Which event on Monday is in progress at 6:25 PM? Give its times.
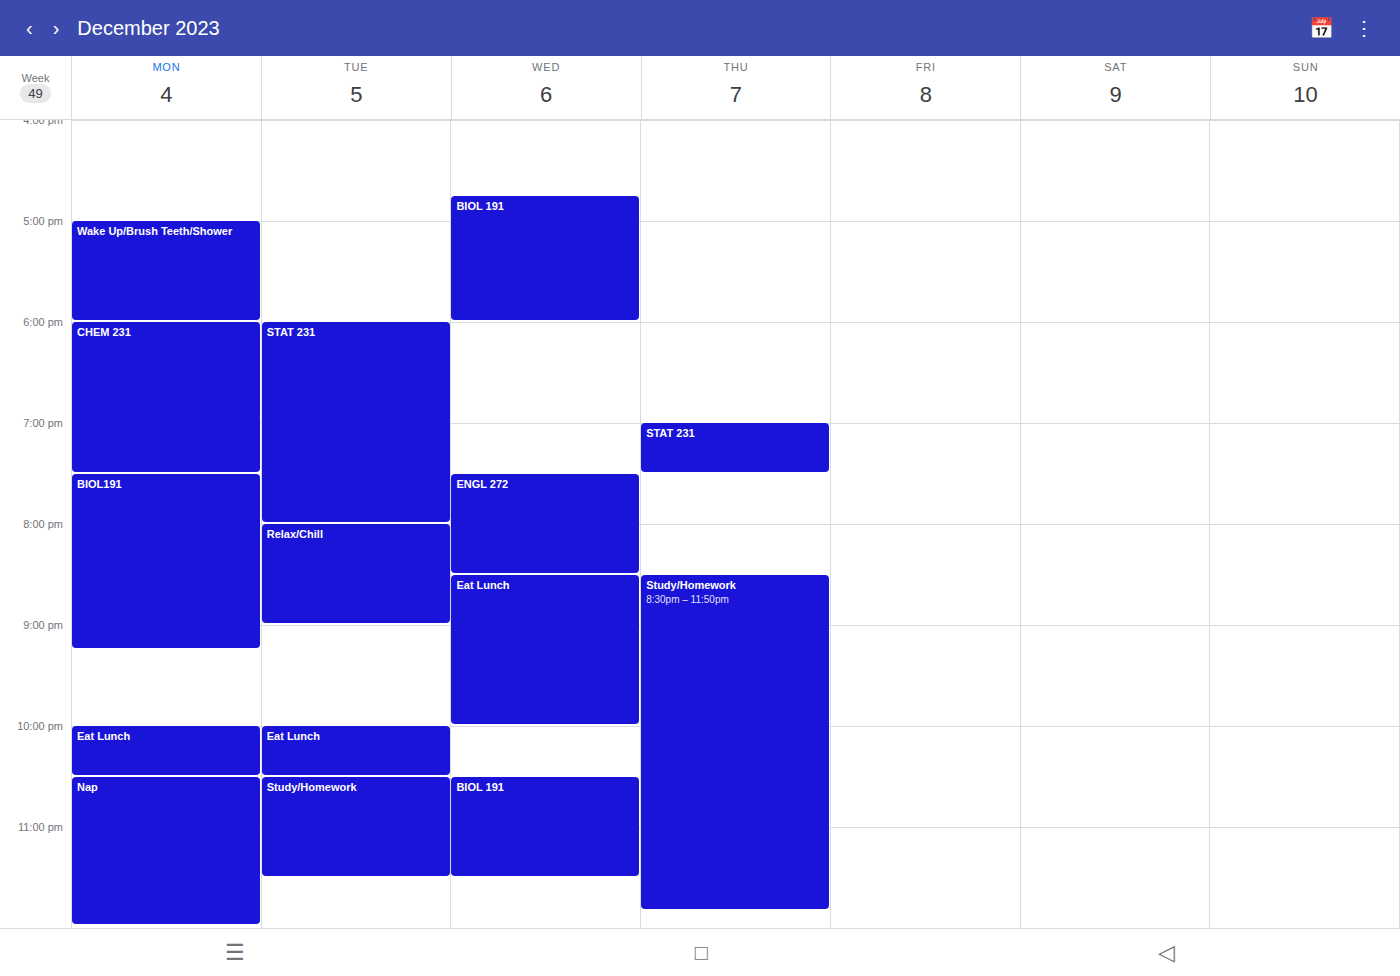
"CHEM 231", 6:00 PM to 7:30 PM